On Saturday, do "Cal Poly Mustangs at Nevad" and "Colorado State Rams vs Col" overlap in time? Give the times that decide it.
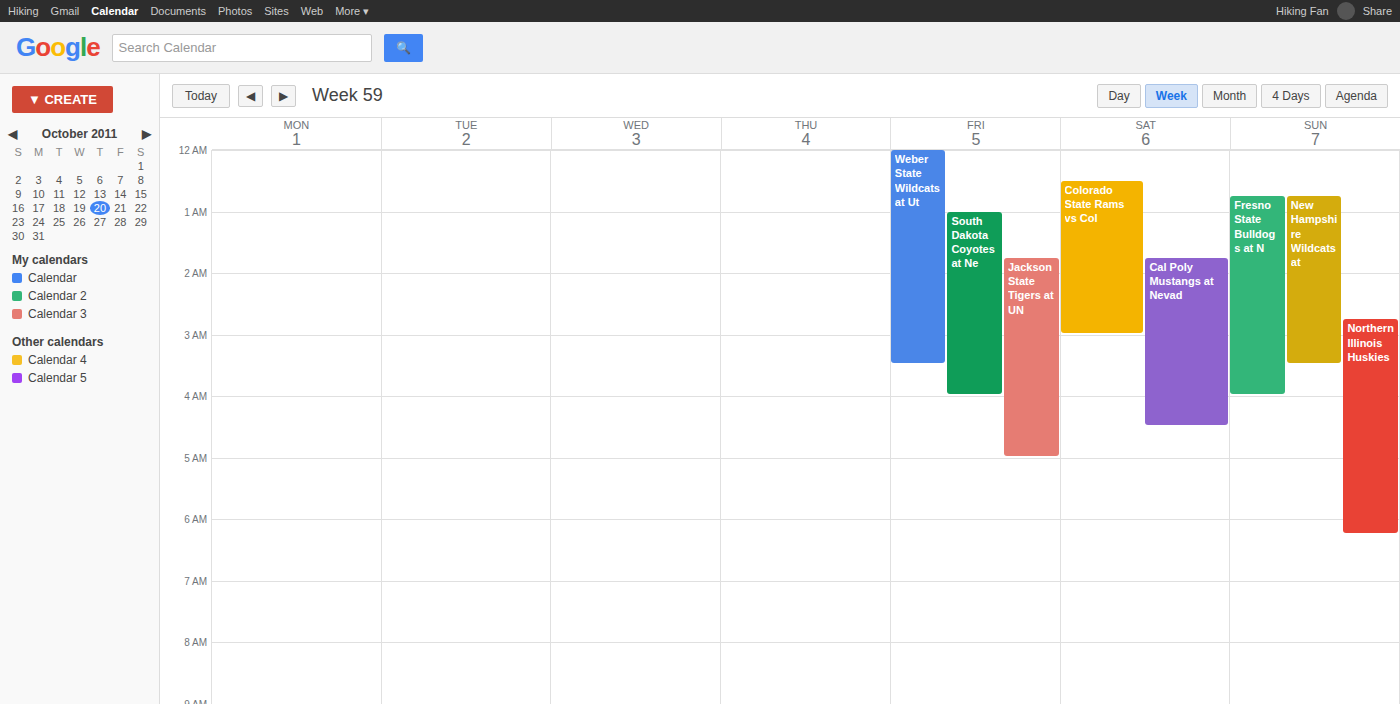
"Cal Poly Mustangs at Nevad" starts at 1:45 AM, before "Colorado State Rams vs Col" ends at 3:00 AM -- they overlap.